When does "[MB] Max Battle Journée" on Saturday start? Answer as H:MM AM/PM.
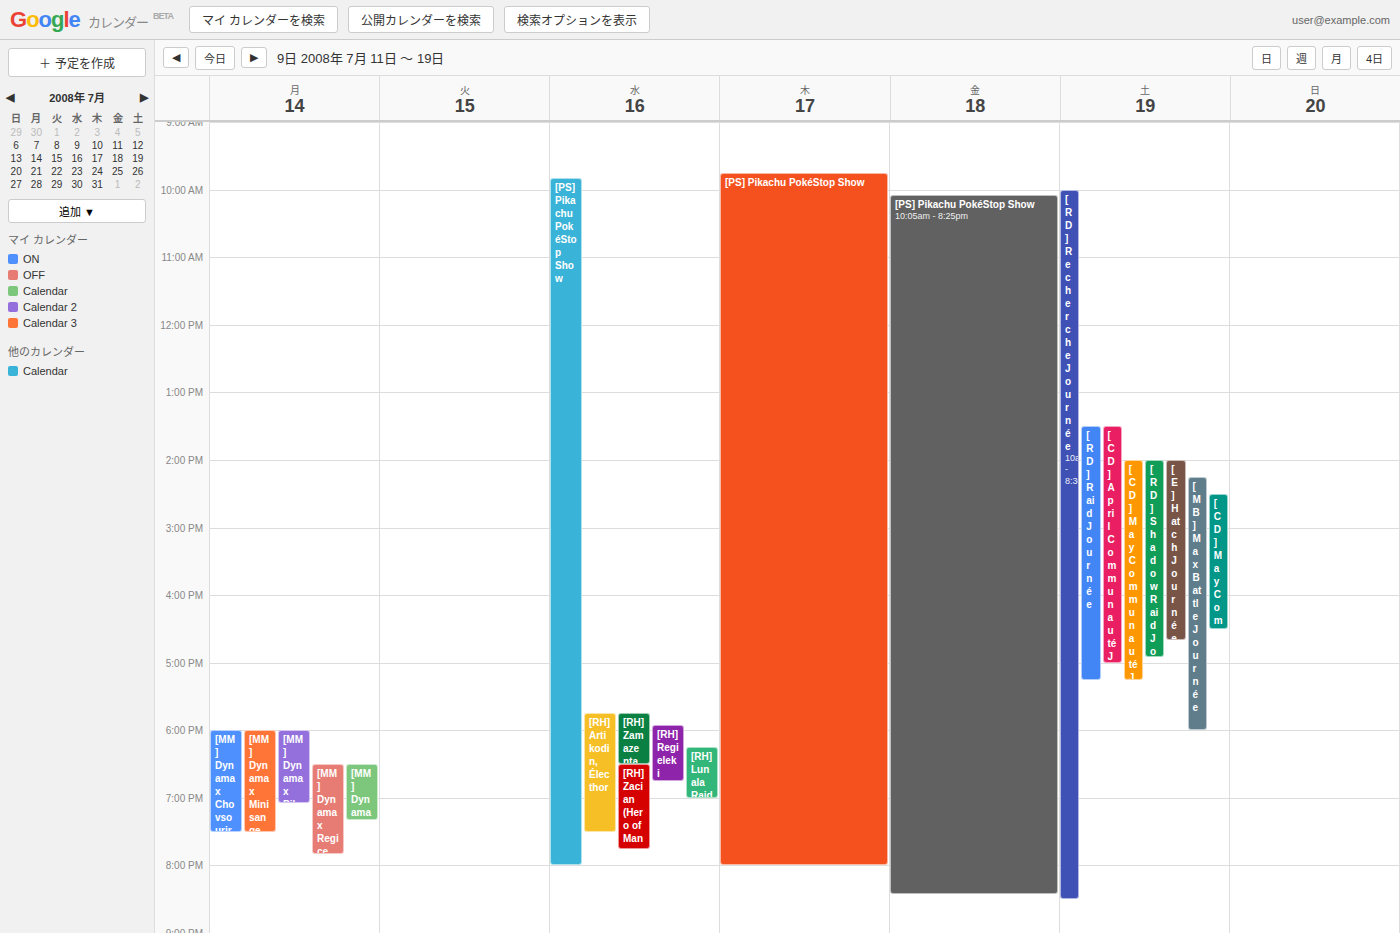
2:15 PM